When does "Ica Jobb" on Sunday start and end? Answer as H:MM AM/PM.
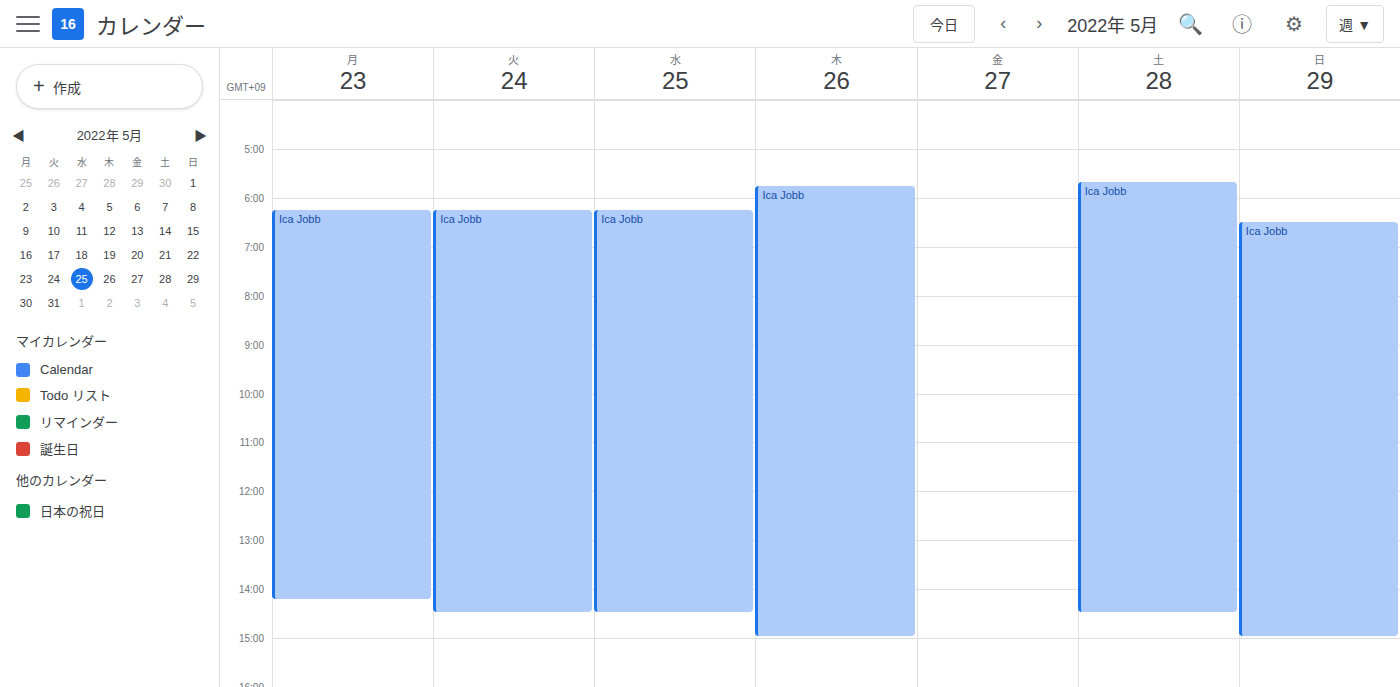
6:30 AM to 3:00 PM